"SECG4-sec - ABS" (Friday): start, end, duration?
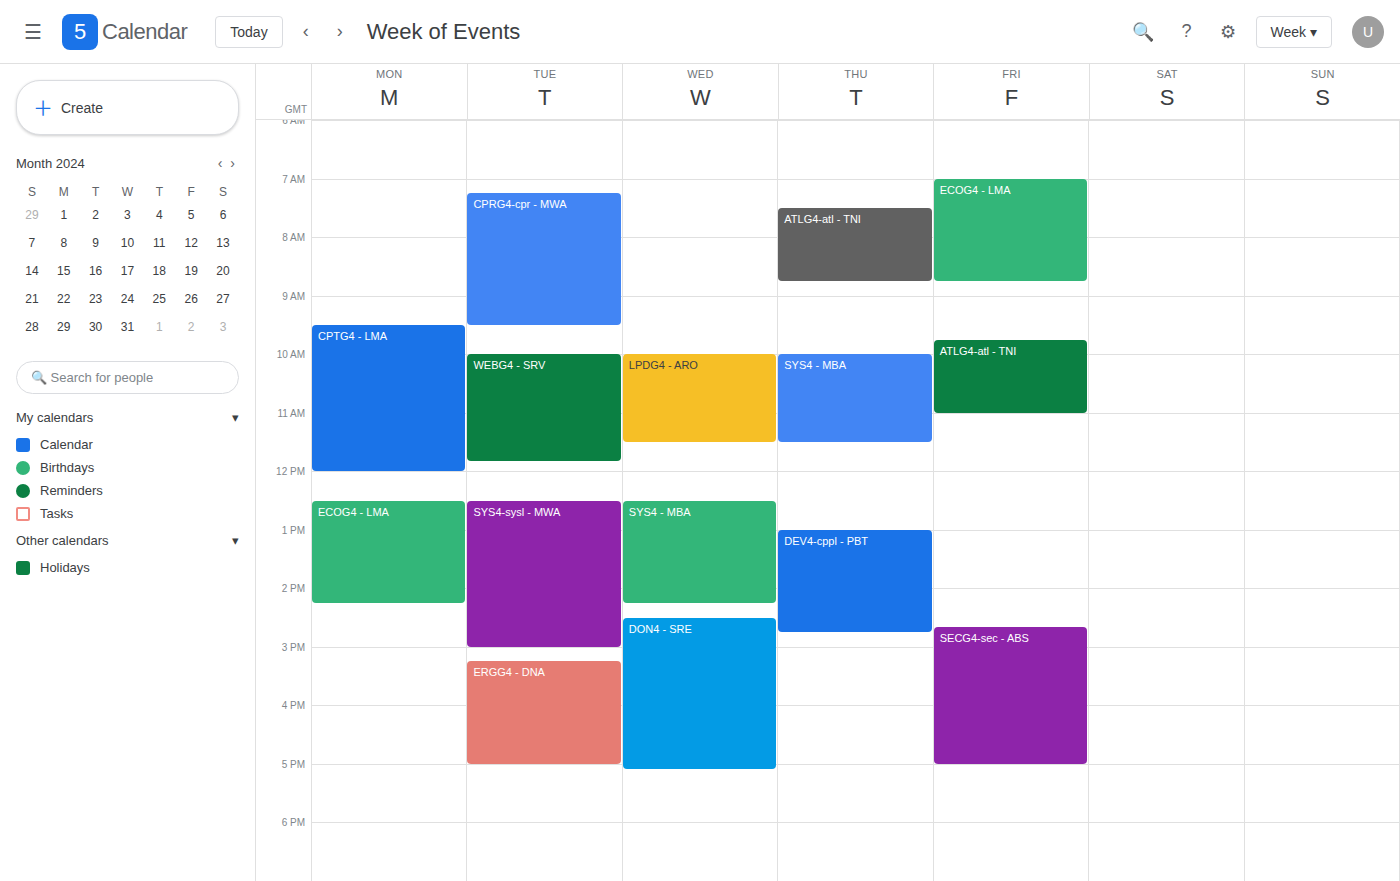
2:40 PM to 5:00 PM, 2 hours 20 minutes